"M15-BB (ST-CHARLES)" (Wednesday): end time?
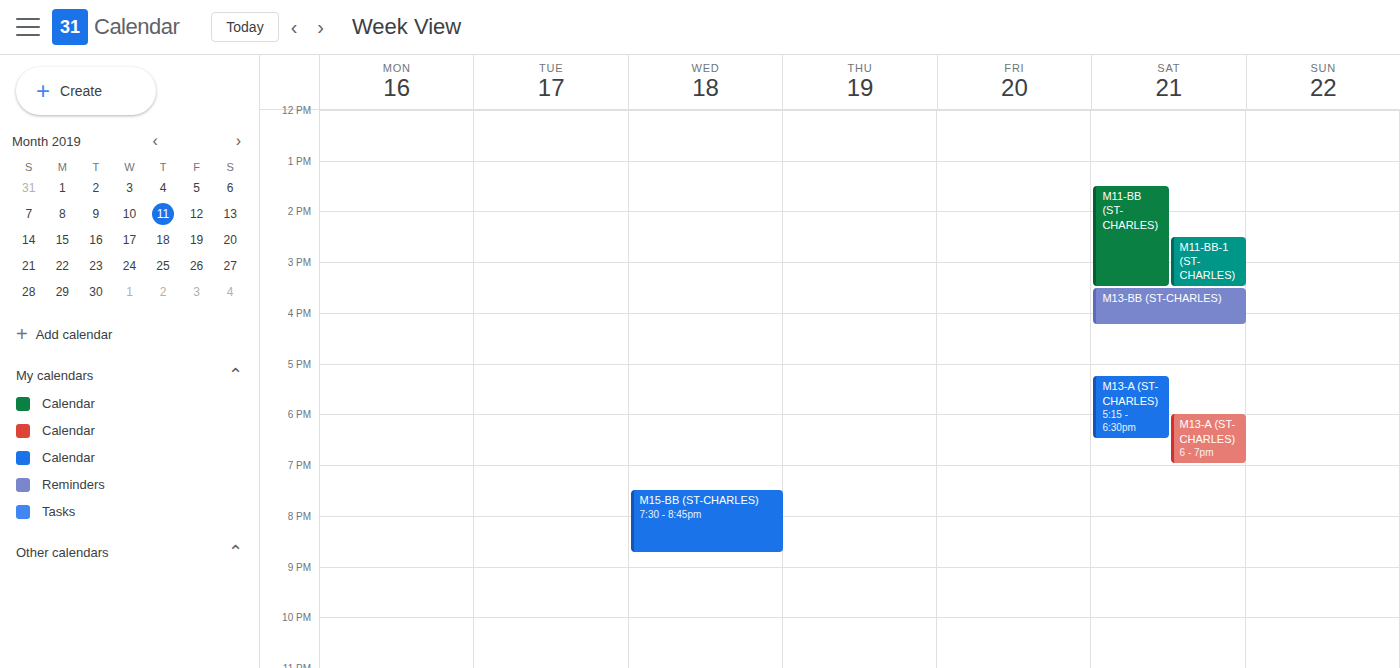
8:45 PM